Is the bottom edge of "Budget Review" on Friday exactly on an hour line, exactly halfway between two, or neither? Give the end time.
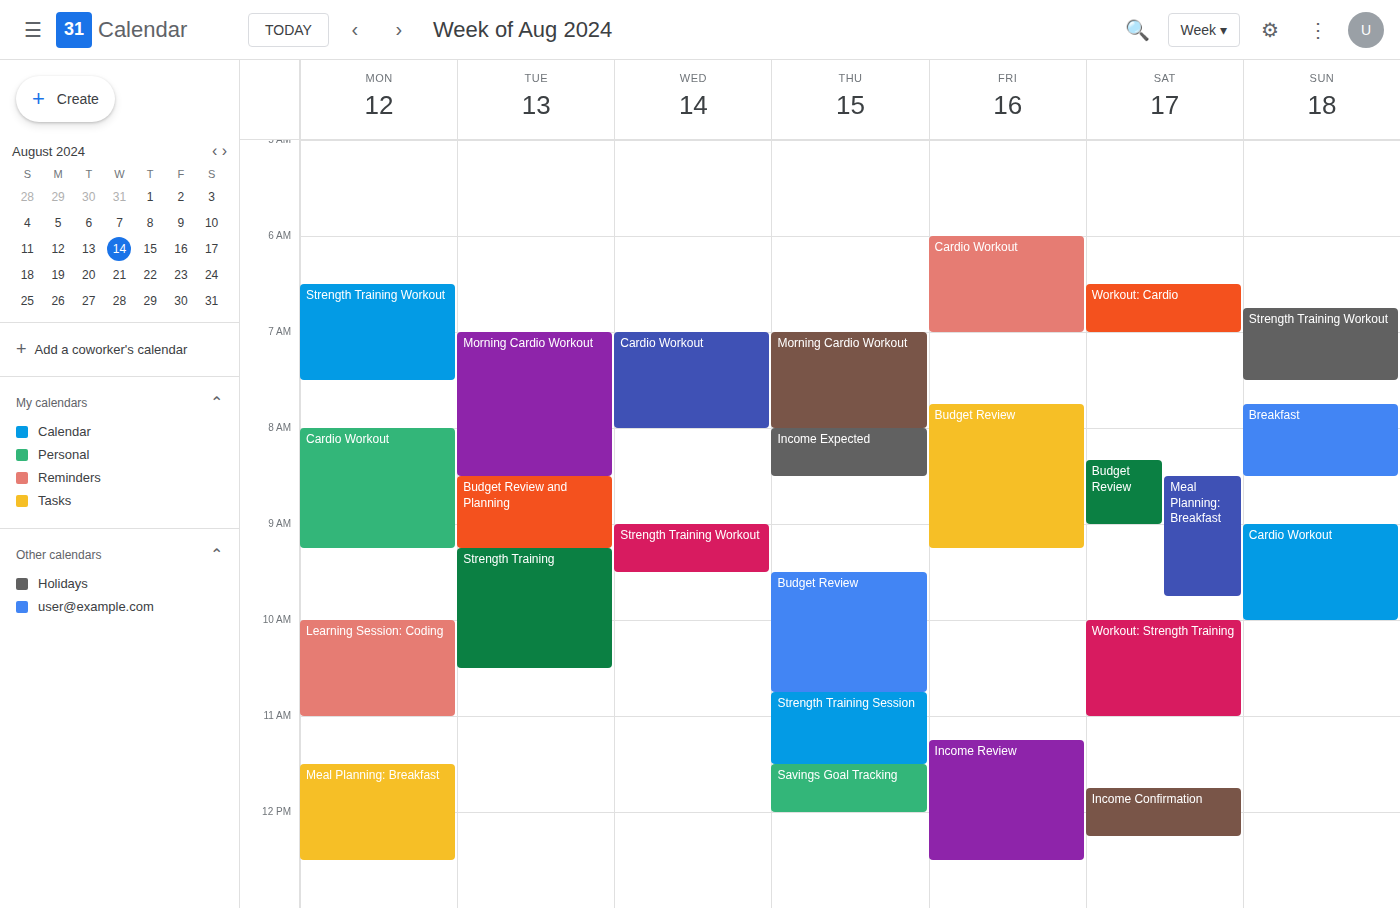
09:15 -- neither: a quarter of the way from the 09:00 line to the 10:00 line.